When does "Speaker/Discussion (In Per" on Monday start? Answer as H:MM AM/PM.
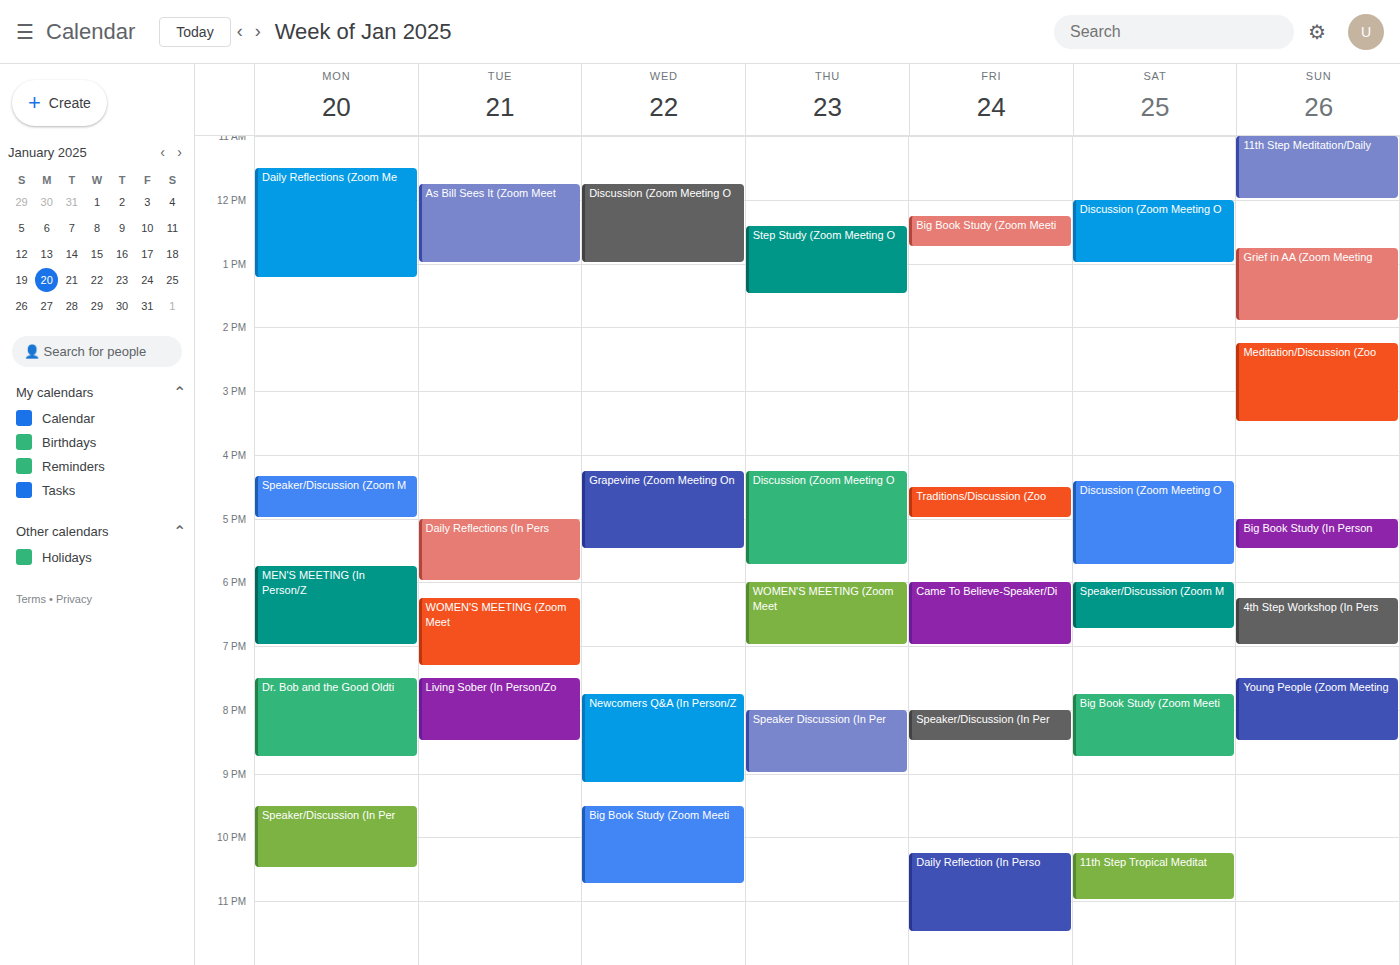
9:30 PM